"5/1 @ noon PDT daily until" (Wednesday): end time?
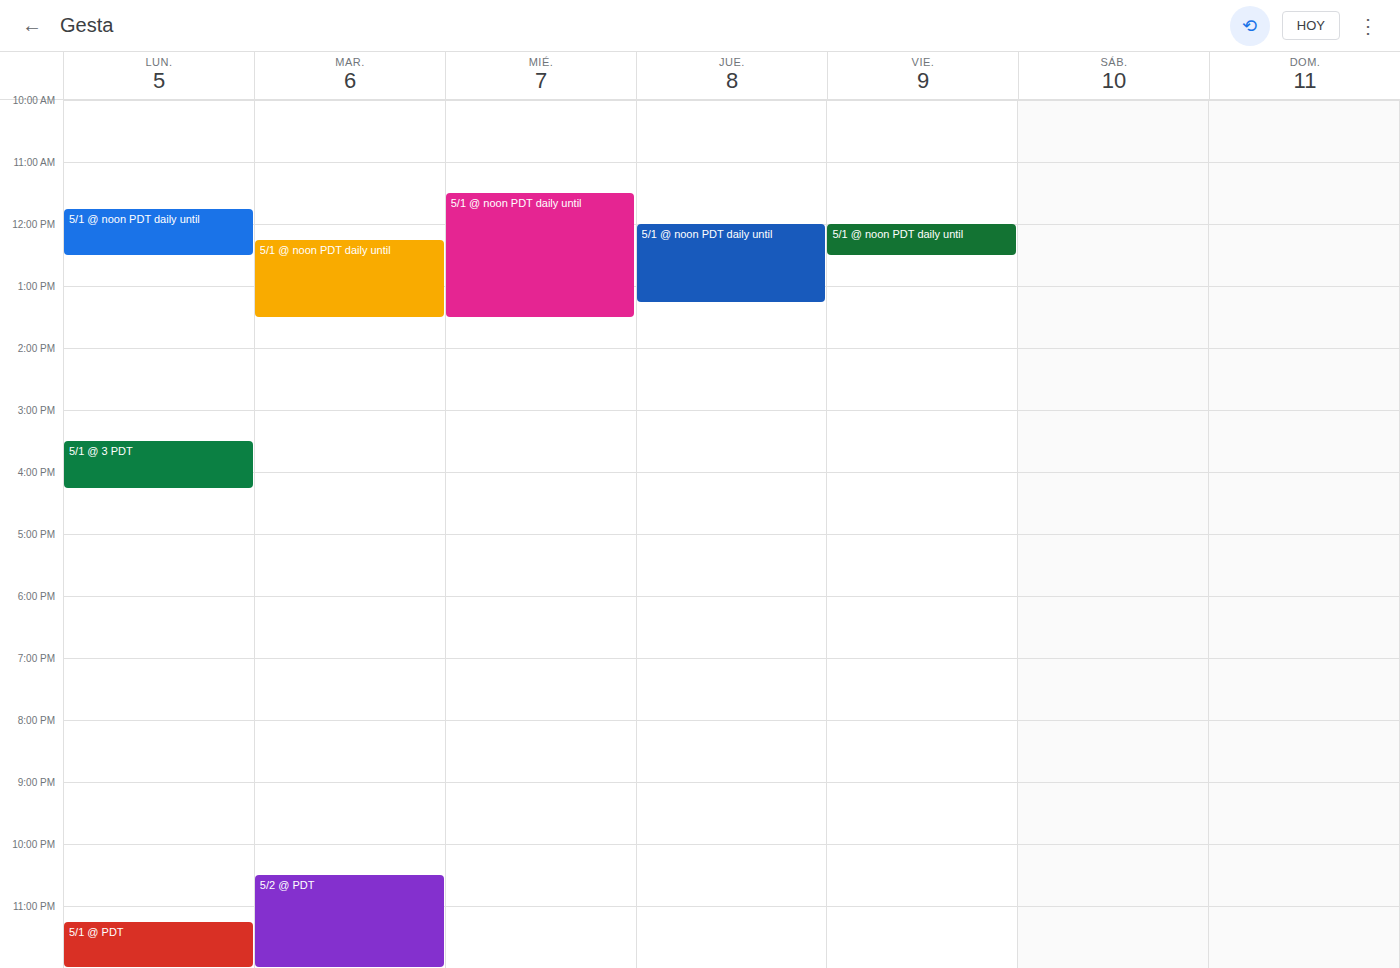
1:30 PM